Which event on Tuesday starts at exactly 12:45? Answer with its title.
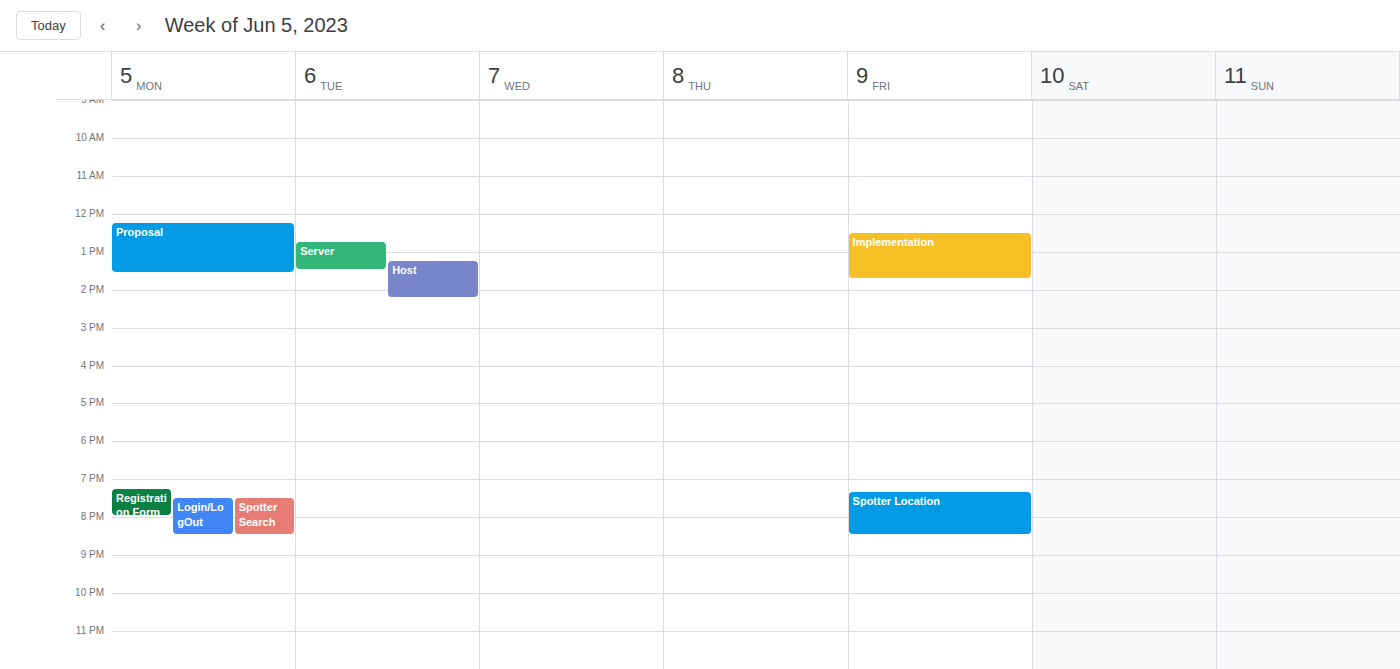
"Server"